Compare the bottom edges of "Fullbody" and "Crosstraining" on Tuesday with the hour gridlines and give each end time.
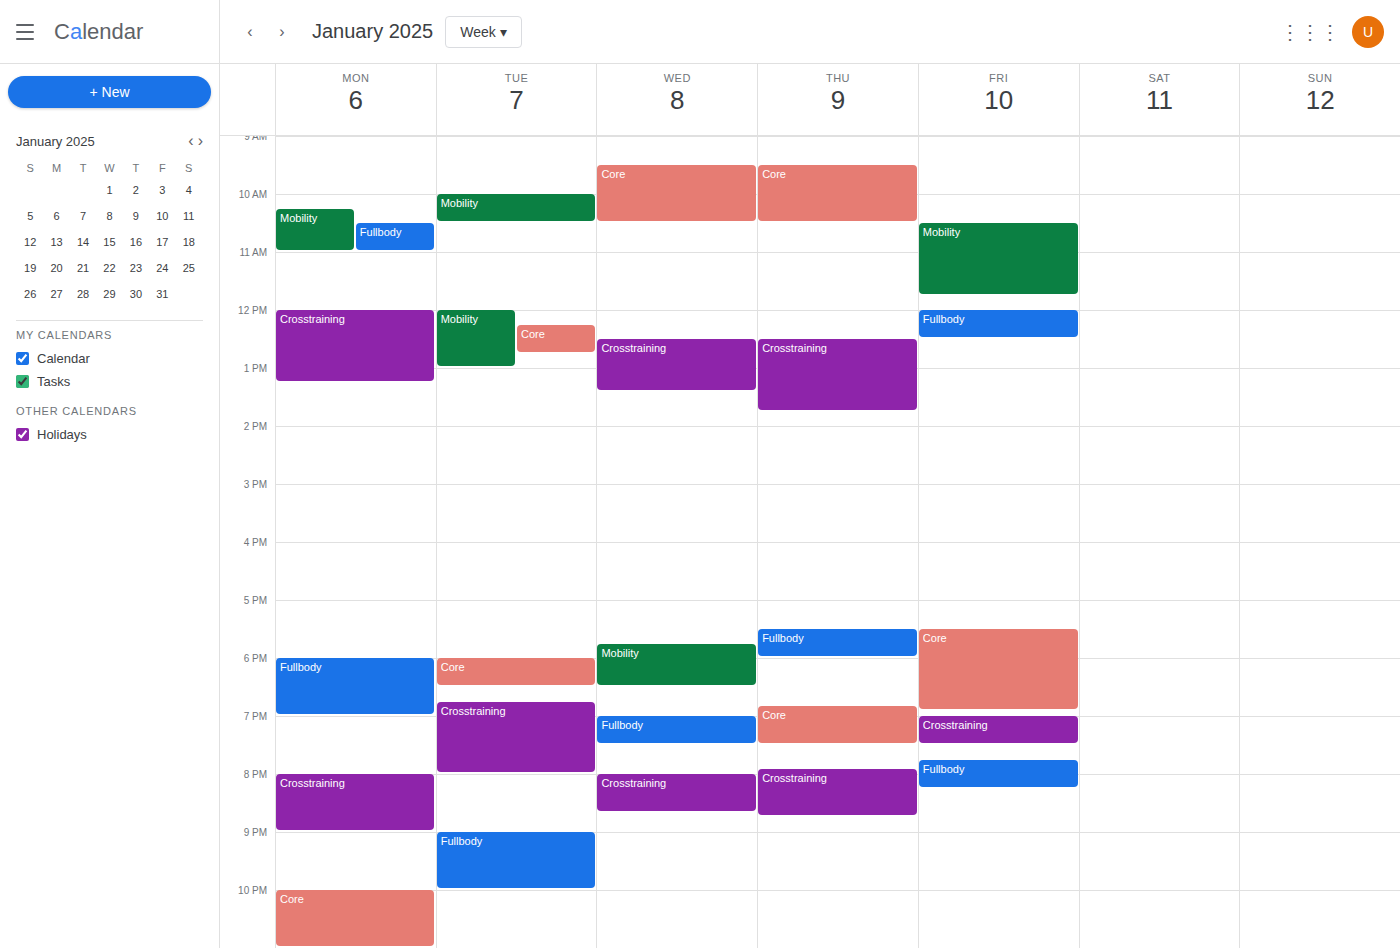
"Fullbody": 10:00 PM, exactly on the 10 PM line. "Crosstraining": 8:00 PM, exactly on the 8 PM line.